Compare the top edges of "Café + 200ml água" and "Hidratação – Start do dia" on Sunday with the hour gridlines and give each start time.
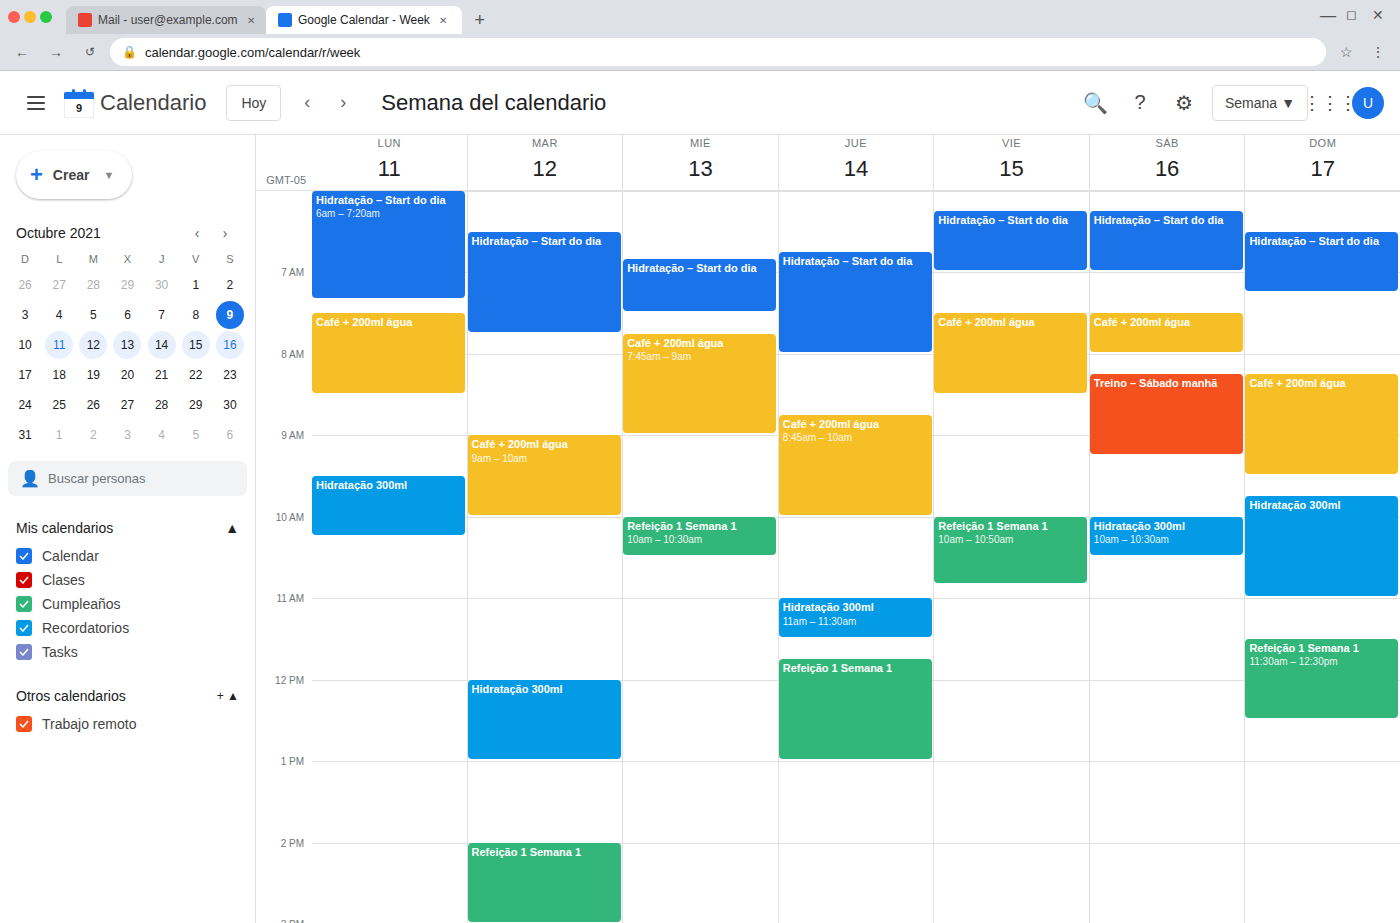
"Café + 200ml água": 8:15 AM, neither: a quarter of the way from the 8 AM line to the 9 AM line. "Hidratação – Start do dia": 6:30 AM, halfway between the 6 AM and 7 AM lines.